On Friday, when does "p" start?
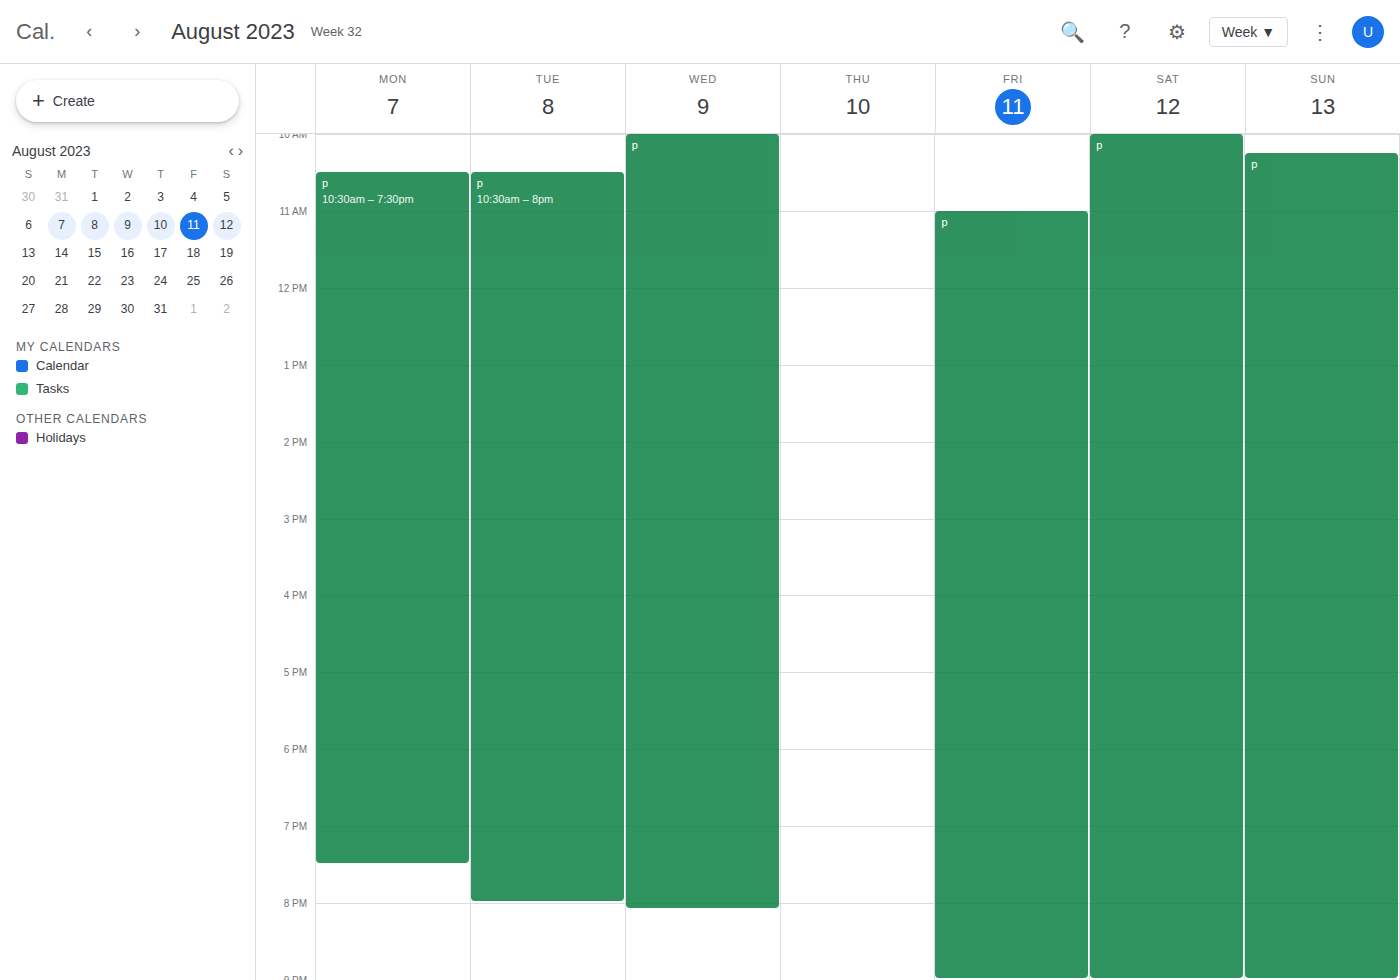
11:00 AM